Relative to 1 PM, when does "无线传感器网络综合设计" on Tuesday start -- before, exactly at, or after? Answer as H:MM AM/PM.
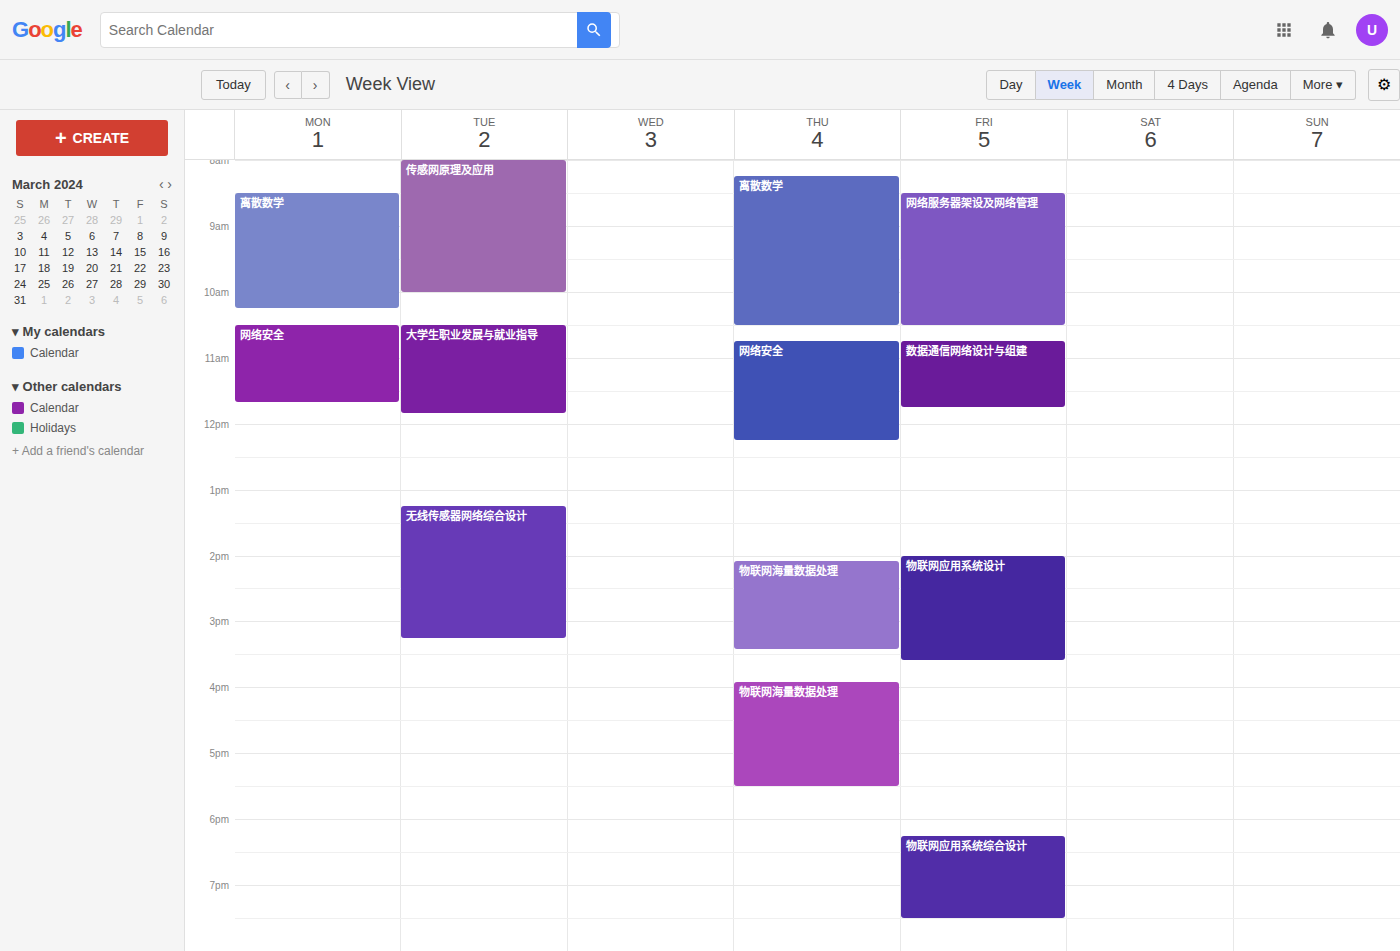
1:15 PM -- after 1 PM, 15 minutes below the 1 PM line.